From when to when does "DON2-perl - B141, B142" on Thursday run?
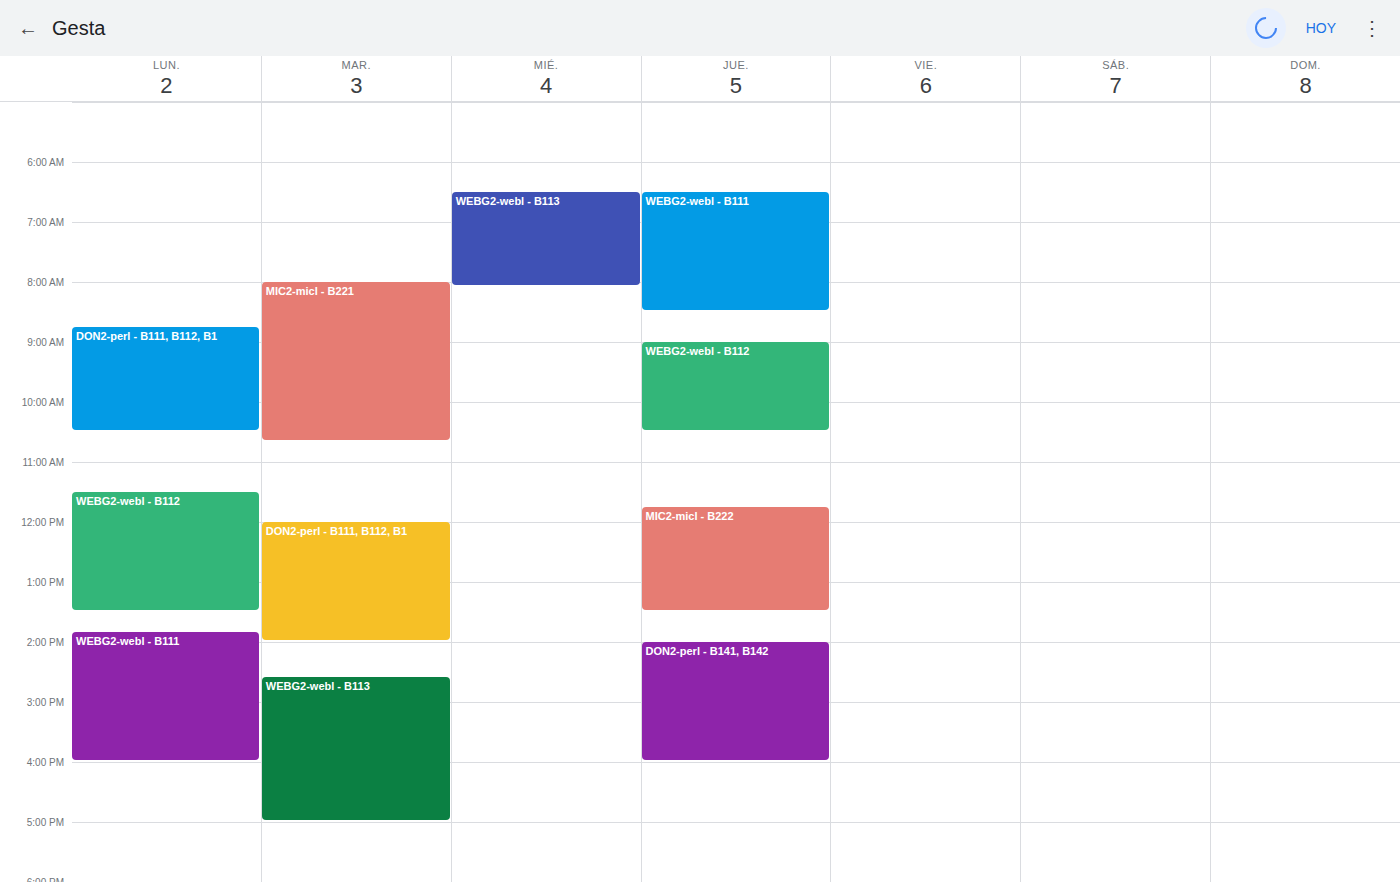
2:00 PM to 4:00 PM